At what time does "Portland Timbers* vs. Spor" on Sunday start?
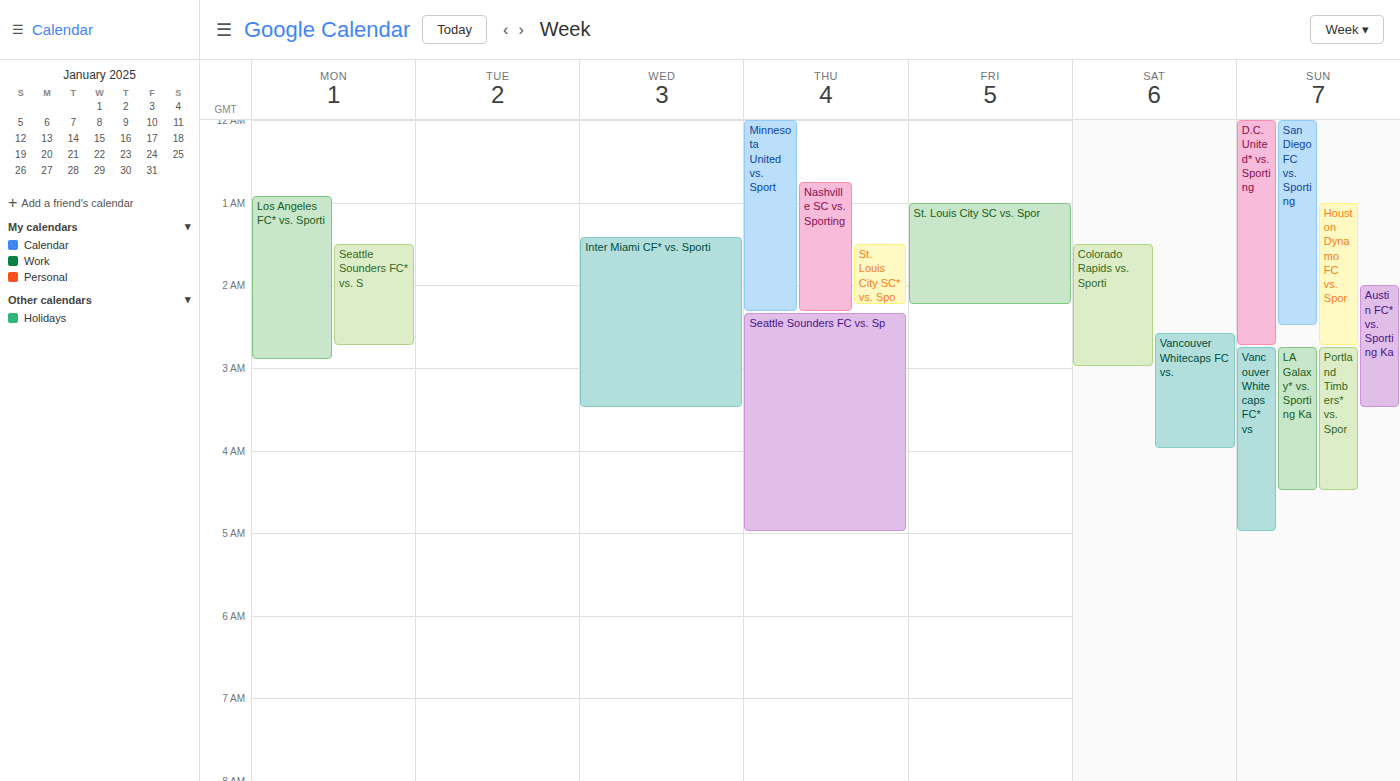
2:45 AM